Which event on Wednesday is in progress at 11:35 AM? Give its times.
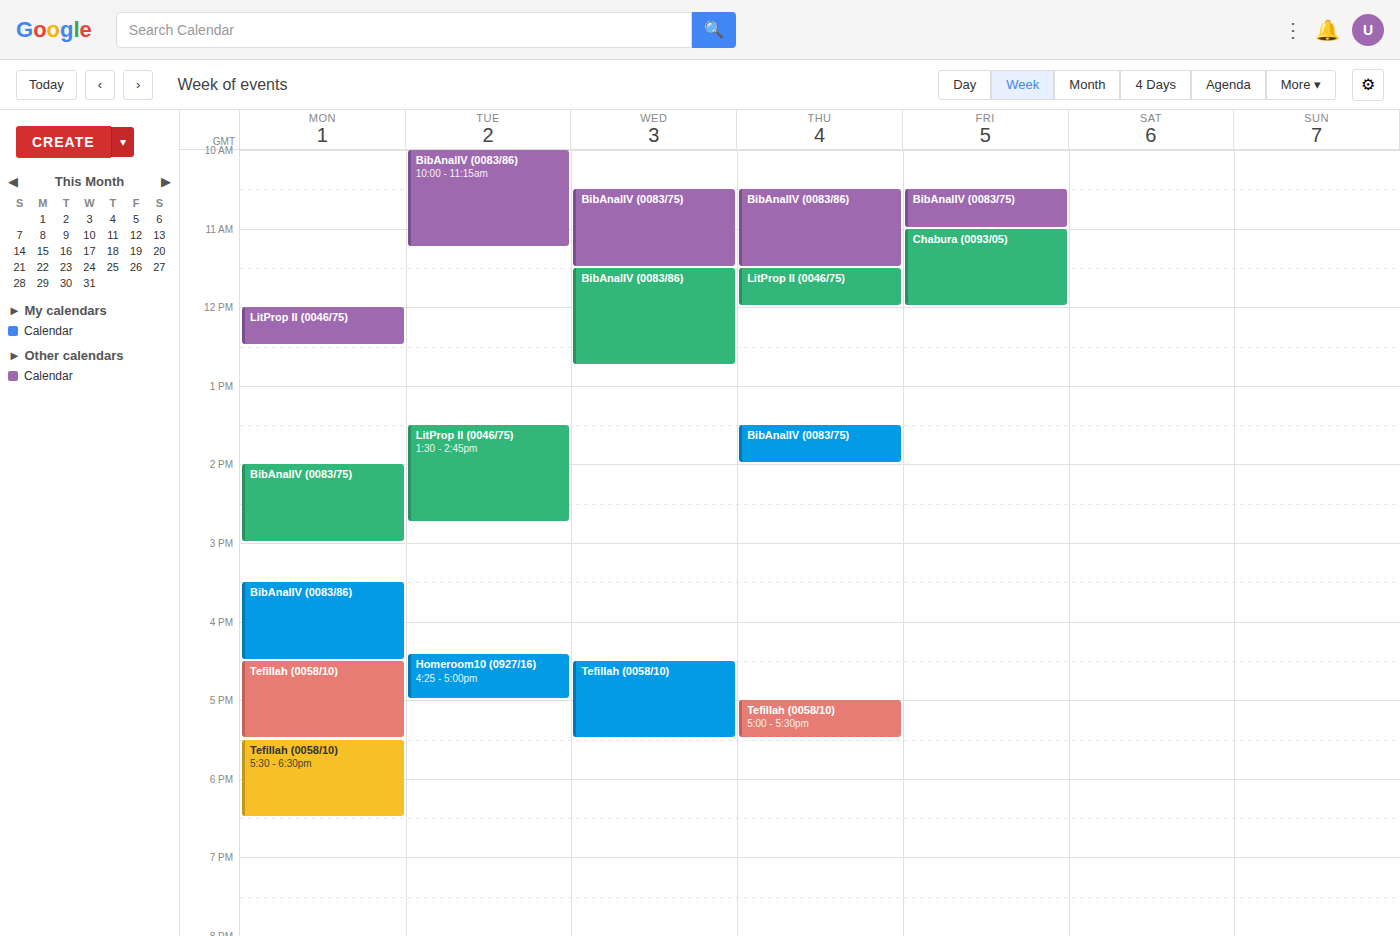
"BibAnalIV (0083/86)", 11:30 AM to 12:45 PM